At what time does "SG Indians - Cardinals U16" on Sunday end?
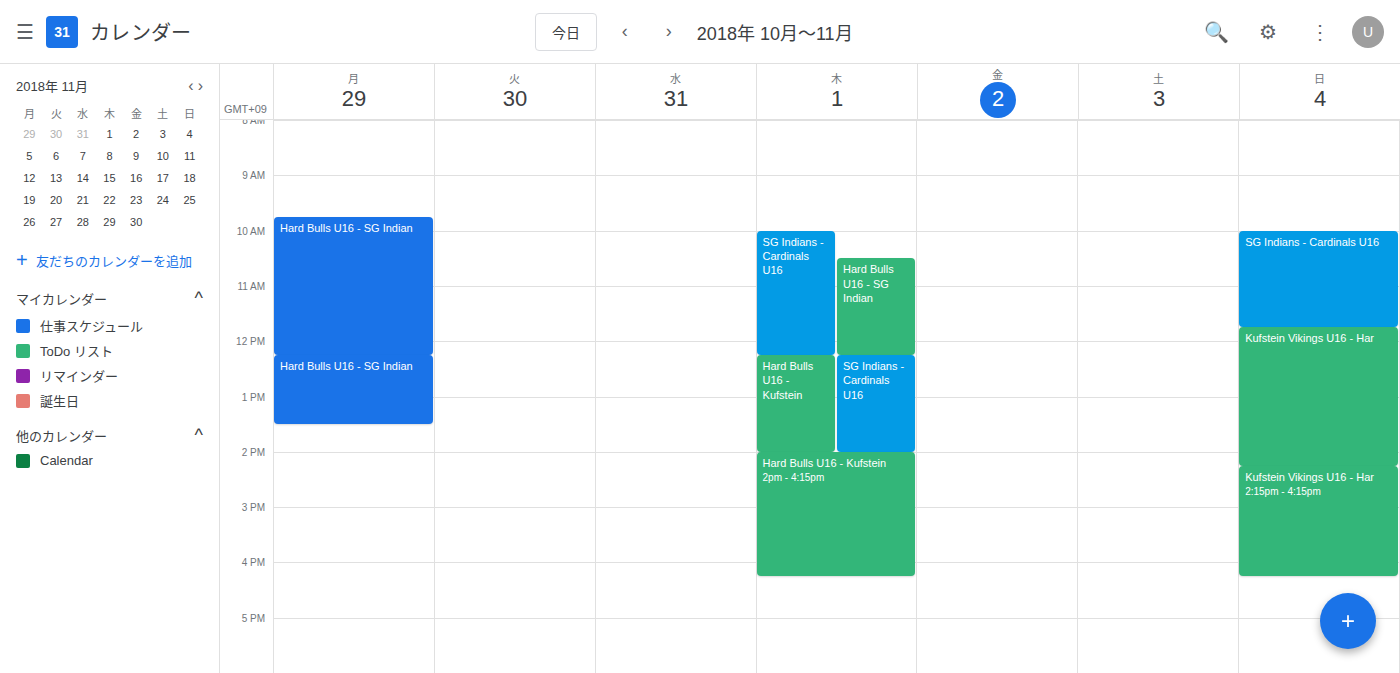
11:45 AM